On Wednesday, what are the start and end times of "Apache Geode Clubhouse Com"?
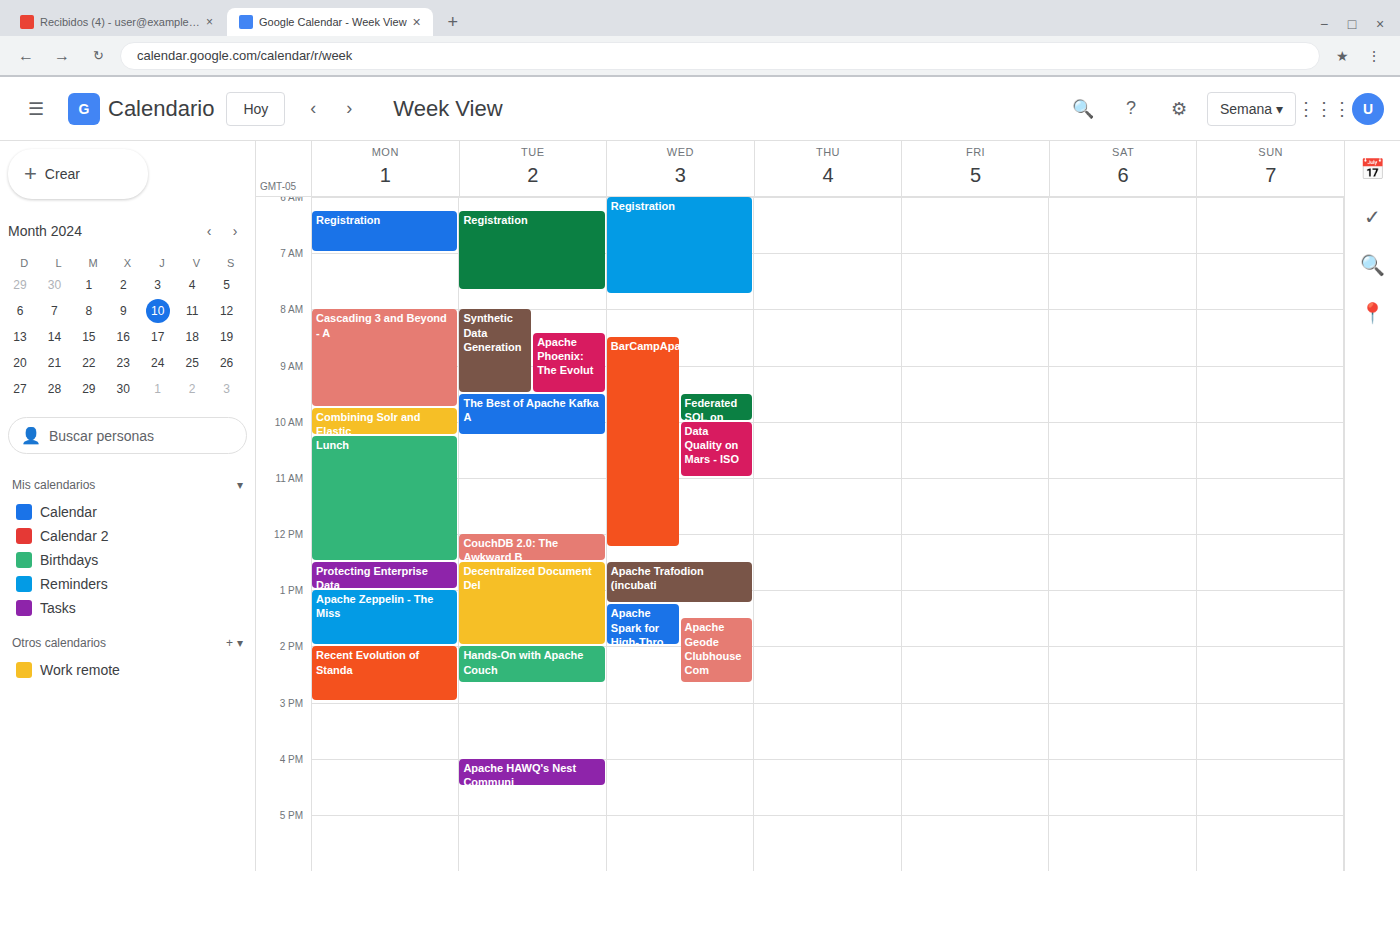
1:30 PM to 2:40 PM